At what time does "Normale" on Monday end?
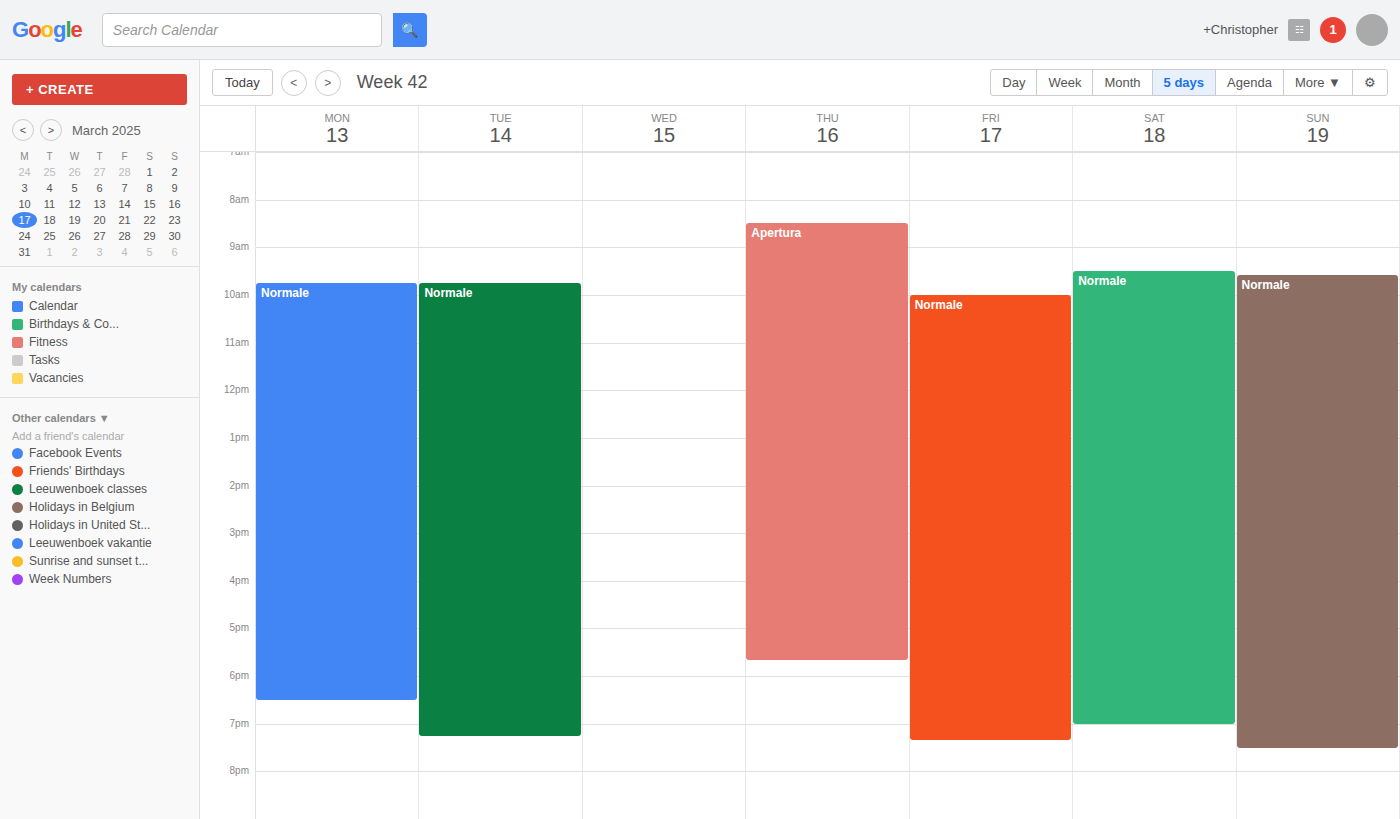
18:30